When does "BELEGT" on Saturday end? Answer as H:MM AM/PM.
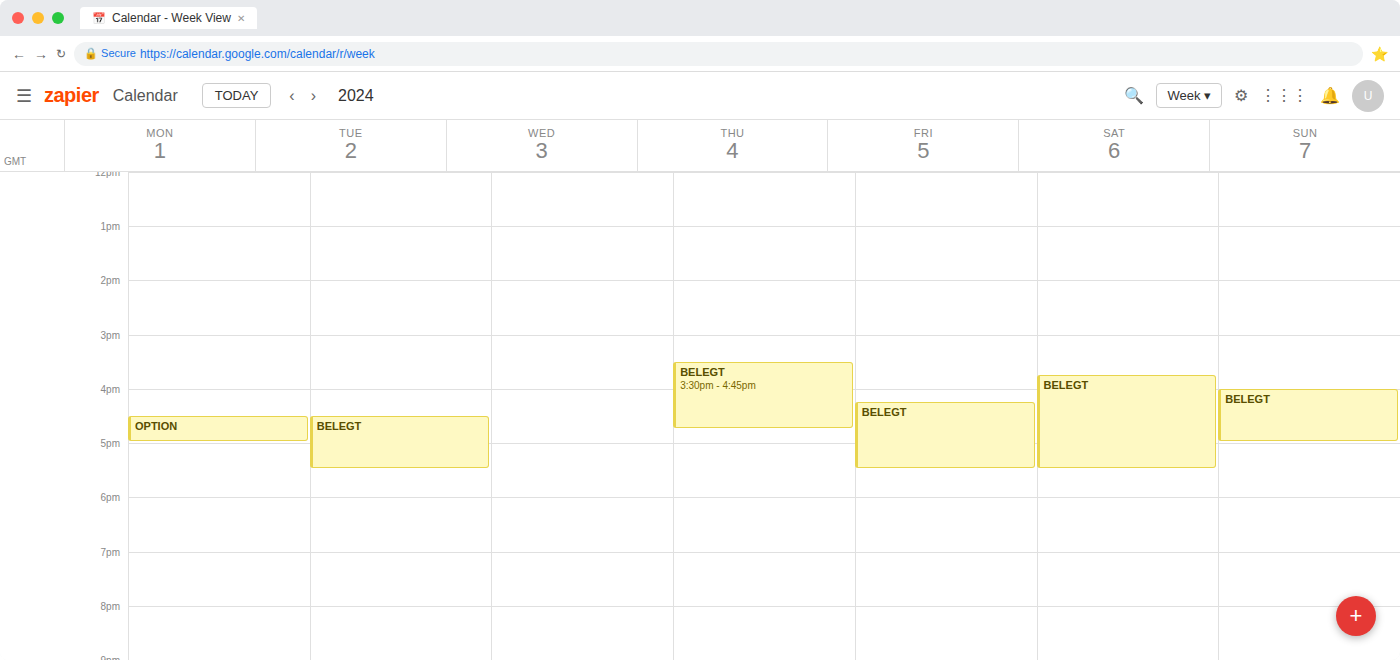
5:30 PM